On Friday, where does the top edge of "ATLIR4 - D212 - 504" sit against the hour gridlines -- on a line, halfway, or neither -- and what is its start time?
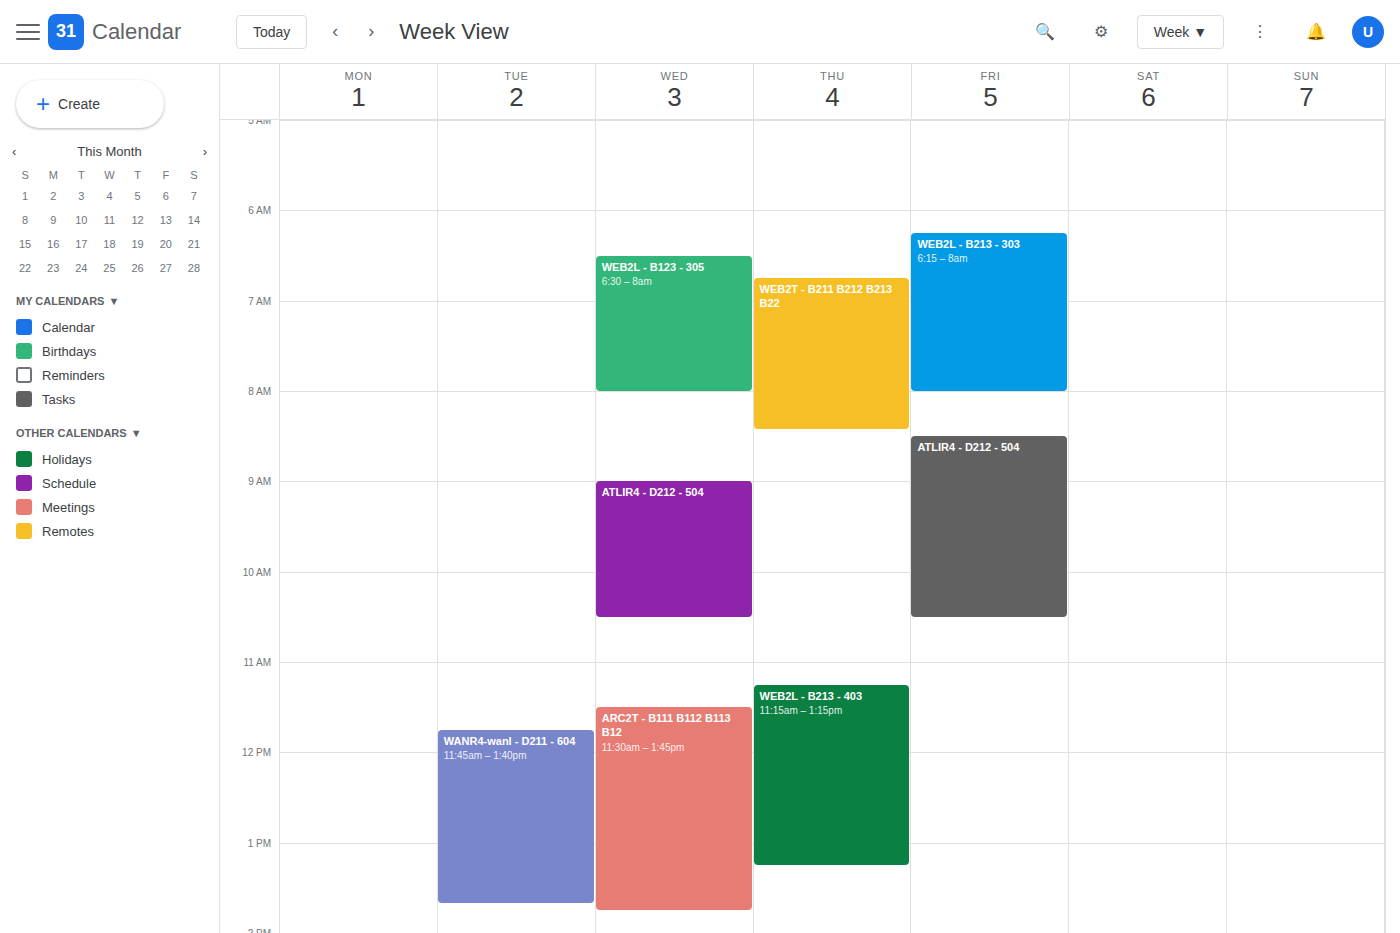
8:30 AM -- halfway between the 8 AM and 9 AM lines.